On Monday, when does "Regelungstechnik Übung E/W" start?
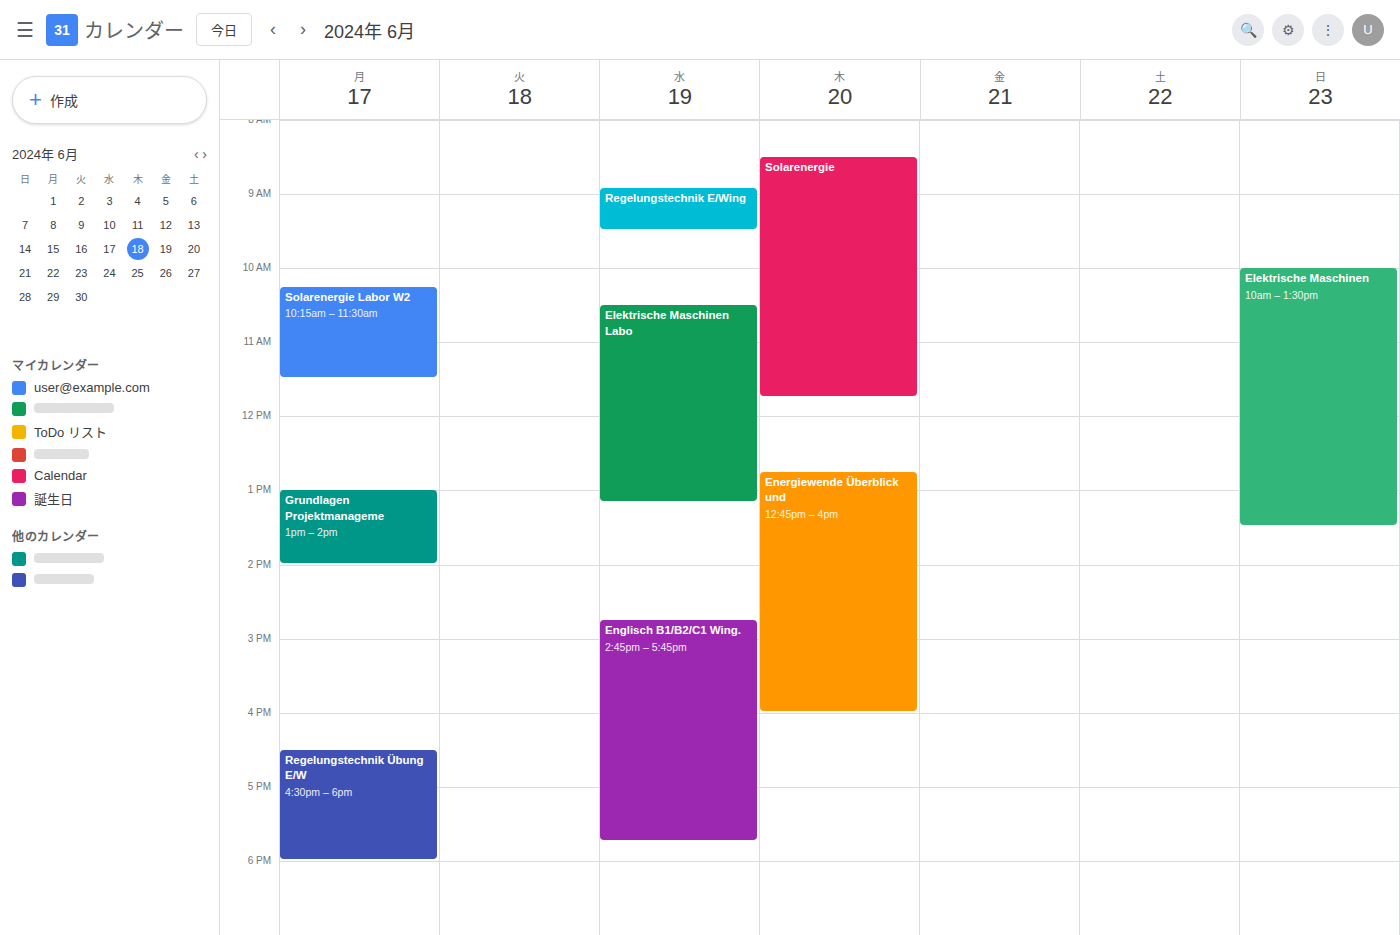
4:30 PM